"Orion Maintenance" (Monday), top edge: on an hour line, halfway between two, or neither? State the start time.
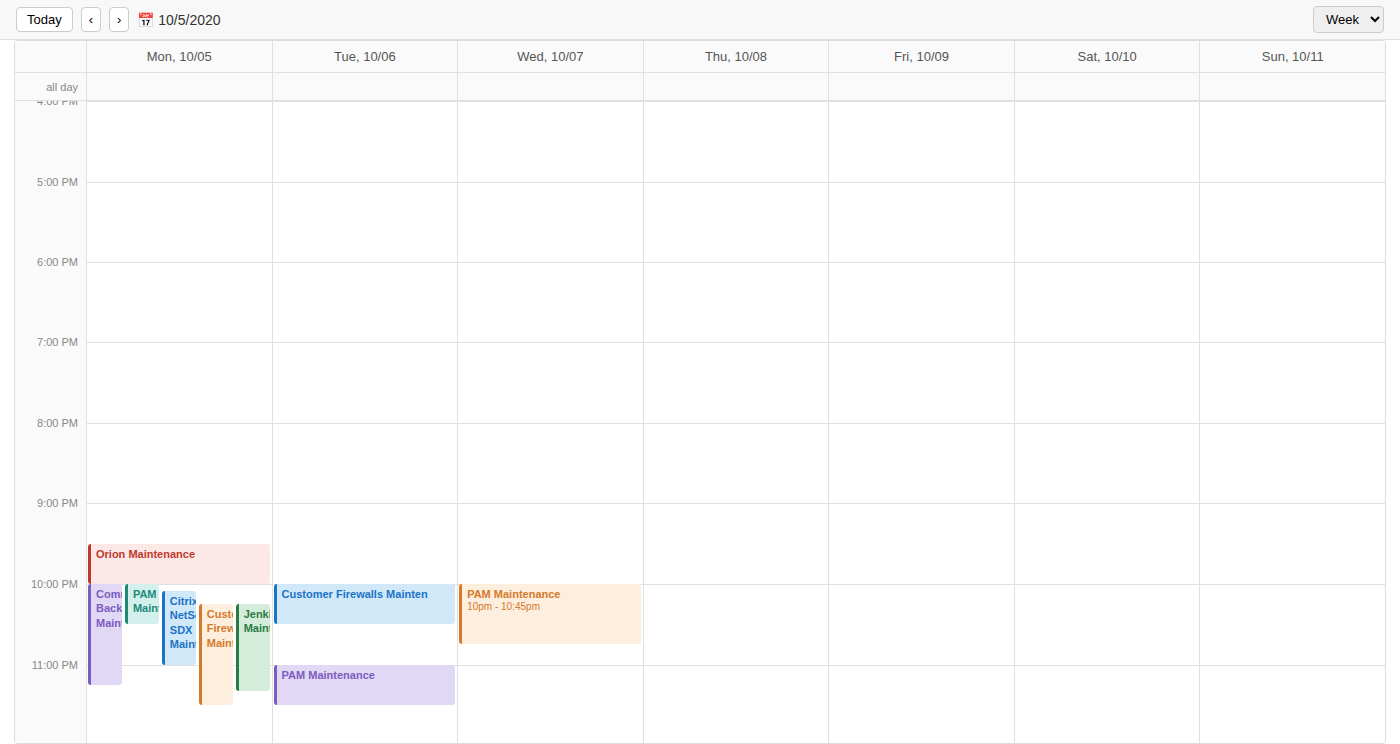
9:30 PM -- halfway between the 9 PM and 10 PM lines.